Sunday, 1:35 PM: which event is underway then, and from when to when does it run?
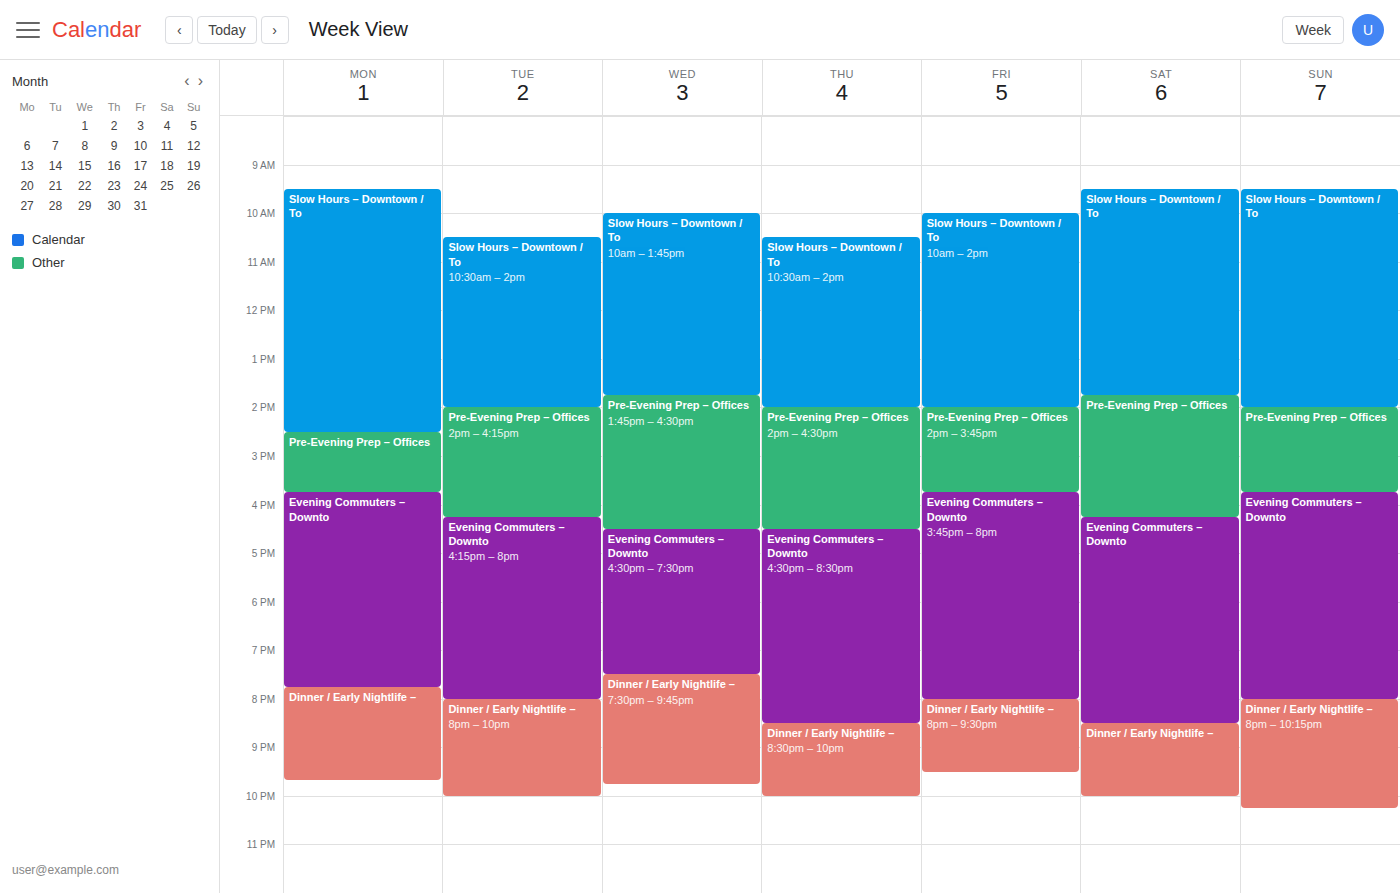
"Slow Hours – Downtown / To", 9:30 AM to 2:00 PM